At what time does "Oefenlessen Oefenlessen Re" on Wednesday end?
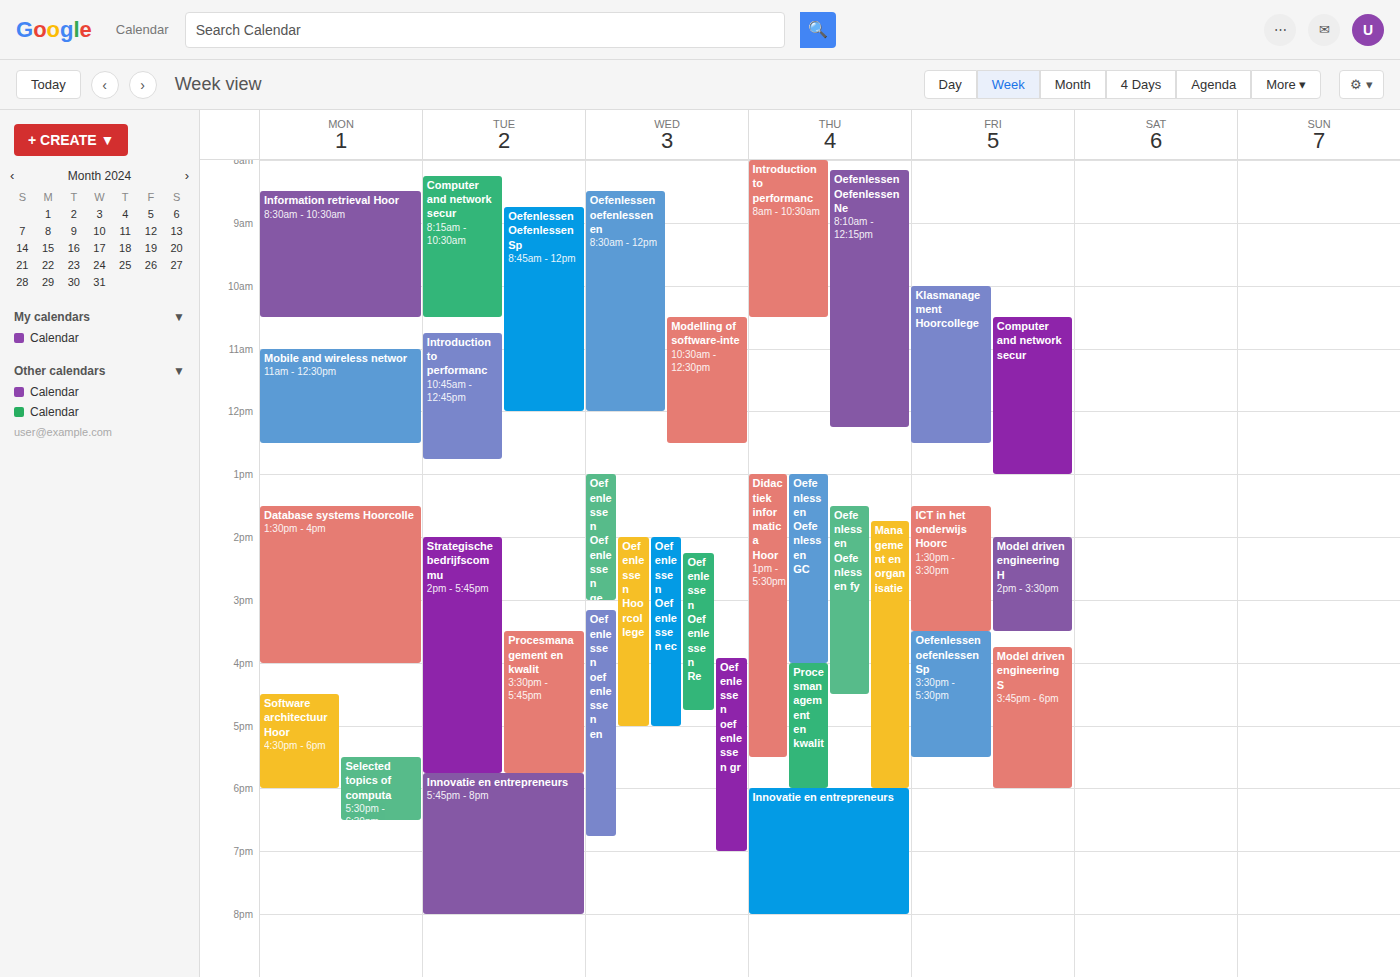
4:45 PM